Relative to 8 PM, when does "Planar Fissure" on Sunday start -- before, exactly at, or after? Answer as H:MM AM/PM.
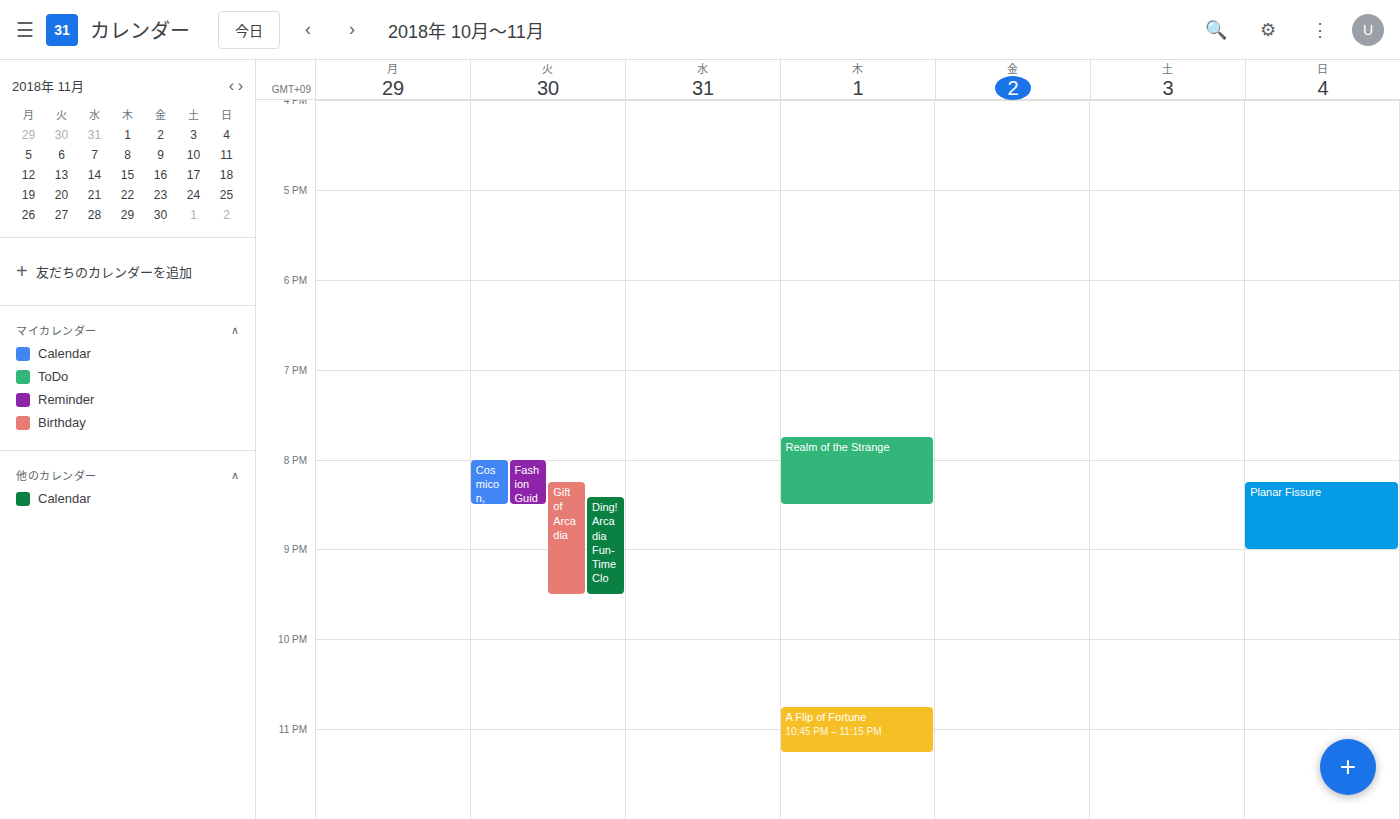
8:15 PM -- after 8 PM, 15 minutes below the 8 PM line.